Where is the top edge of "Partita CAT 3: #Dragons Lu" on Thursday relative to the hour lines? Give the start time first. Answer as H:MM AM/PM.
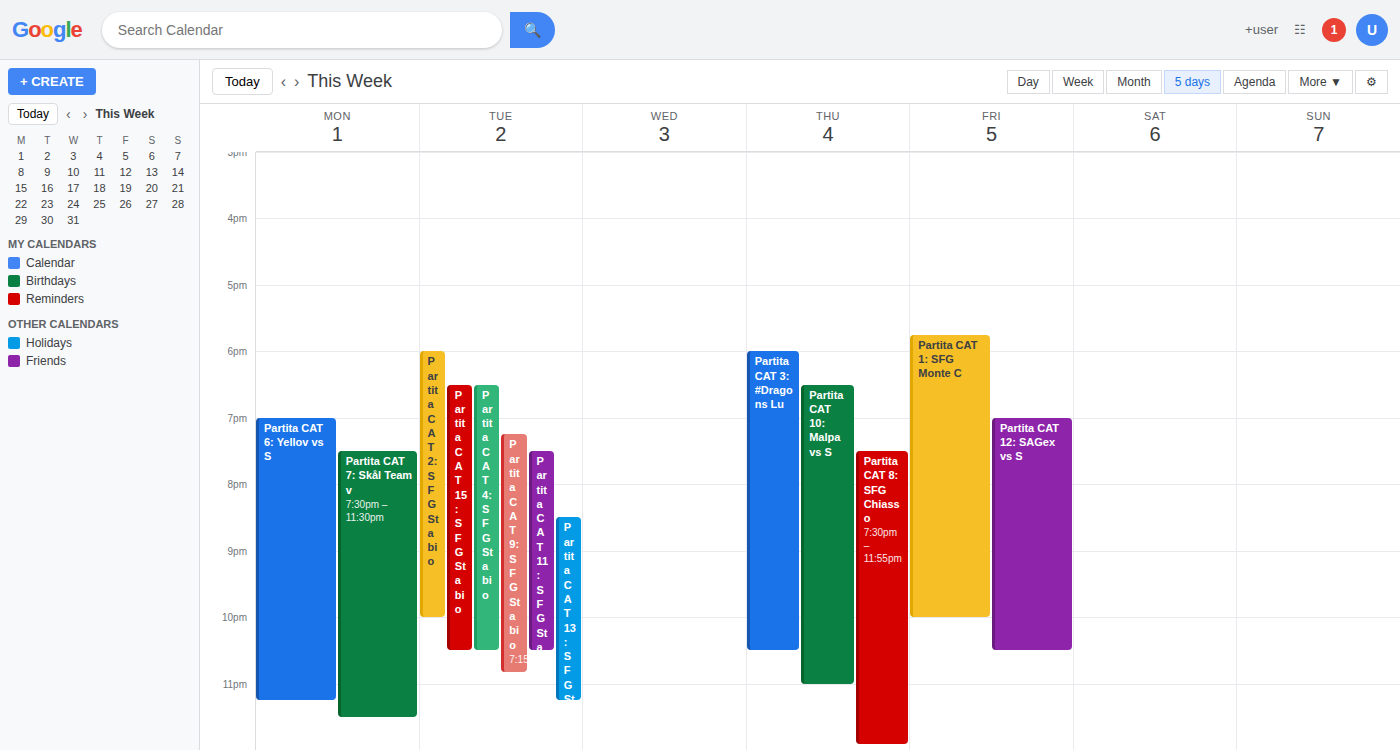
6:00 PM -- exactly on the 6 PM line.